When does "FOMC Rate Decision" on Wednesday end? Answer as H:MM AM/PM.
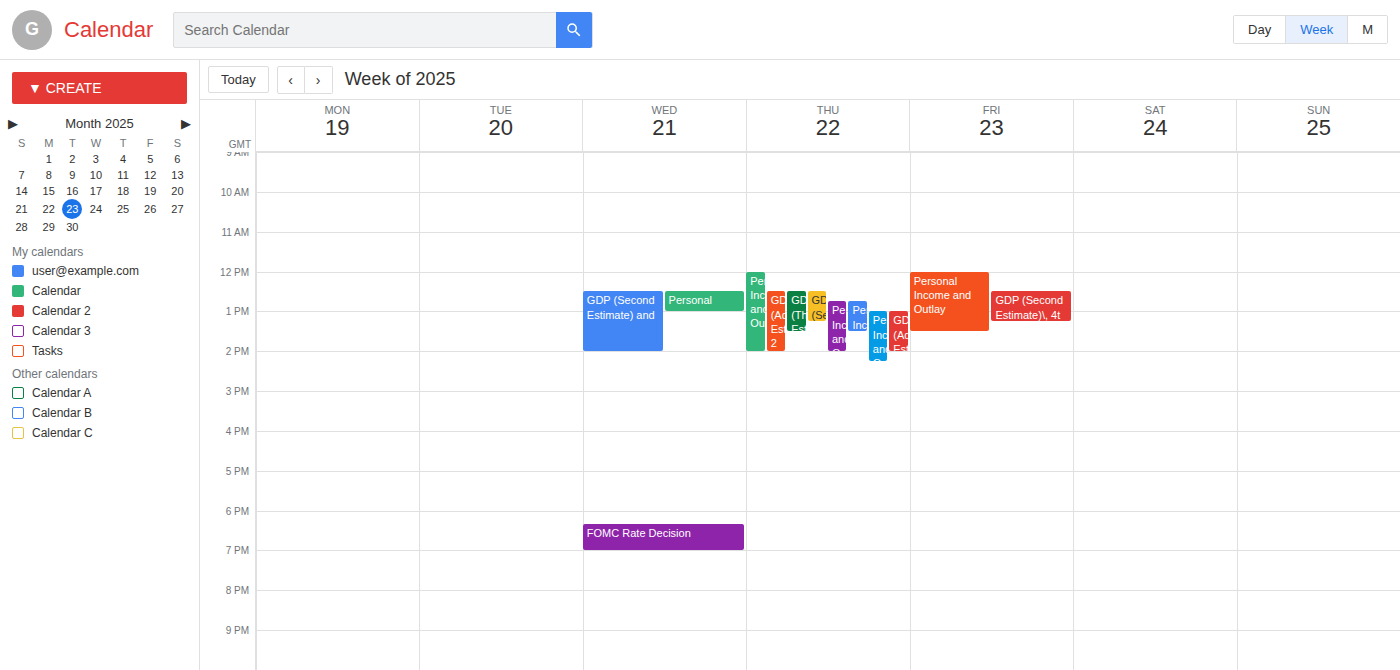
7:00 PM